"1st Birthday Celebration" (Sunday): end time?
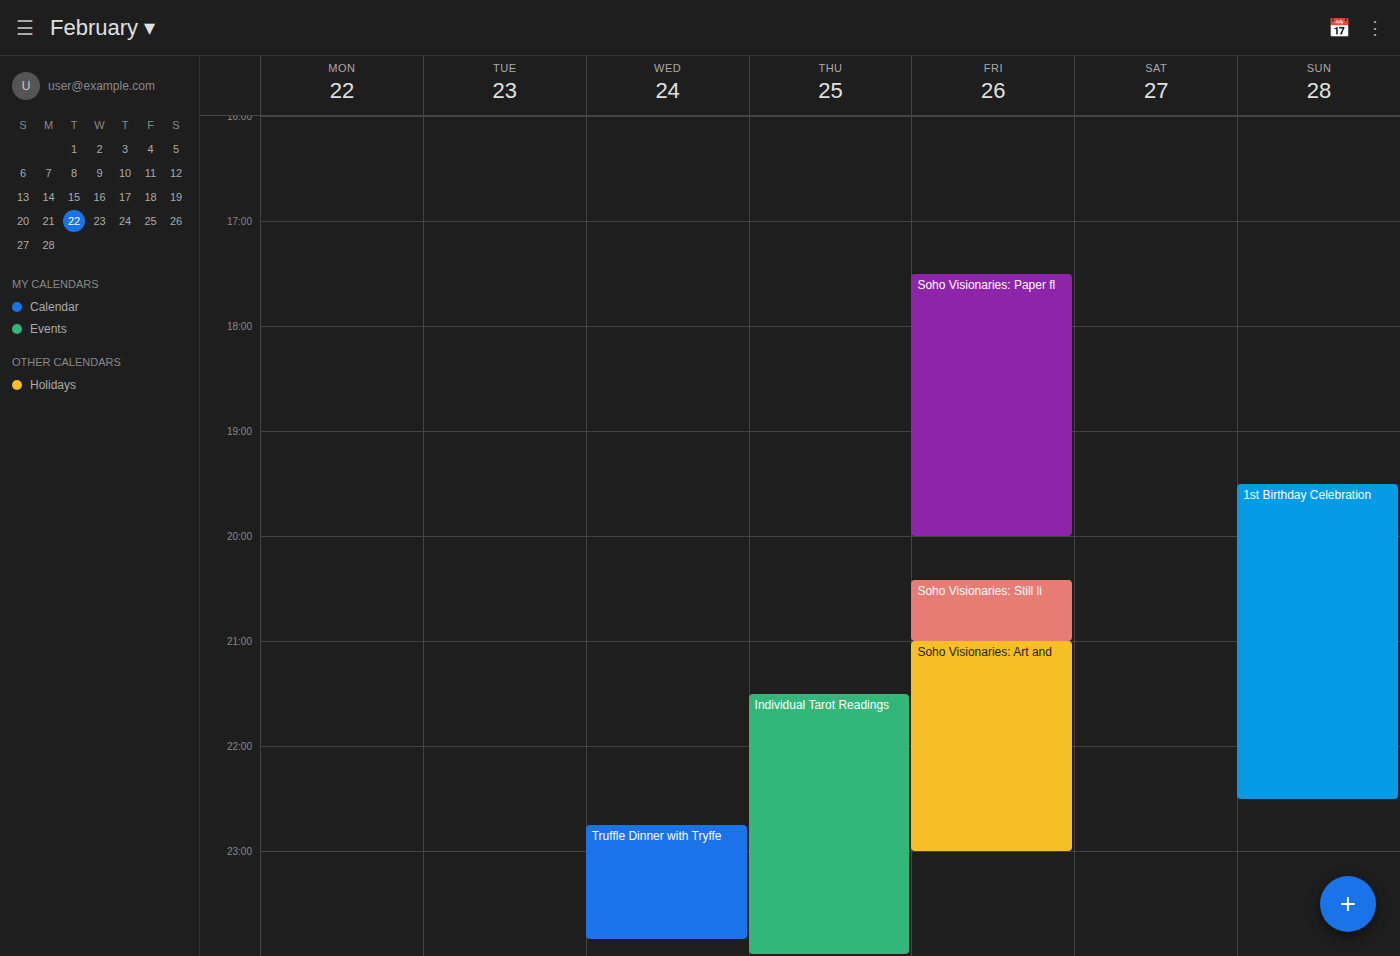
10:30 PM